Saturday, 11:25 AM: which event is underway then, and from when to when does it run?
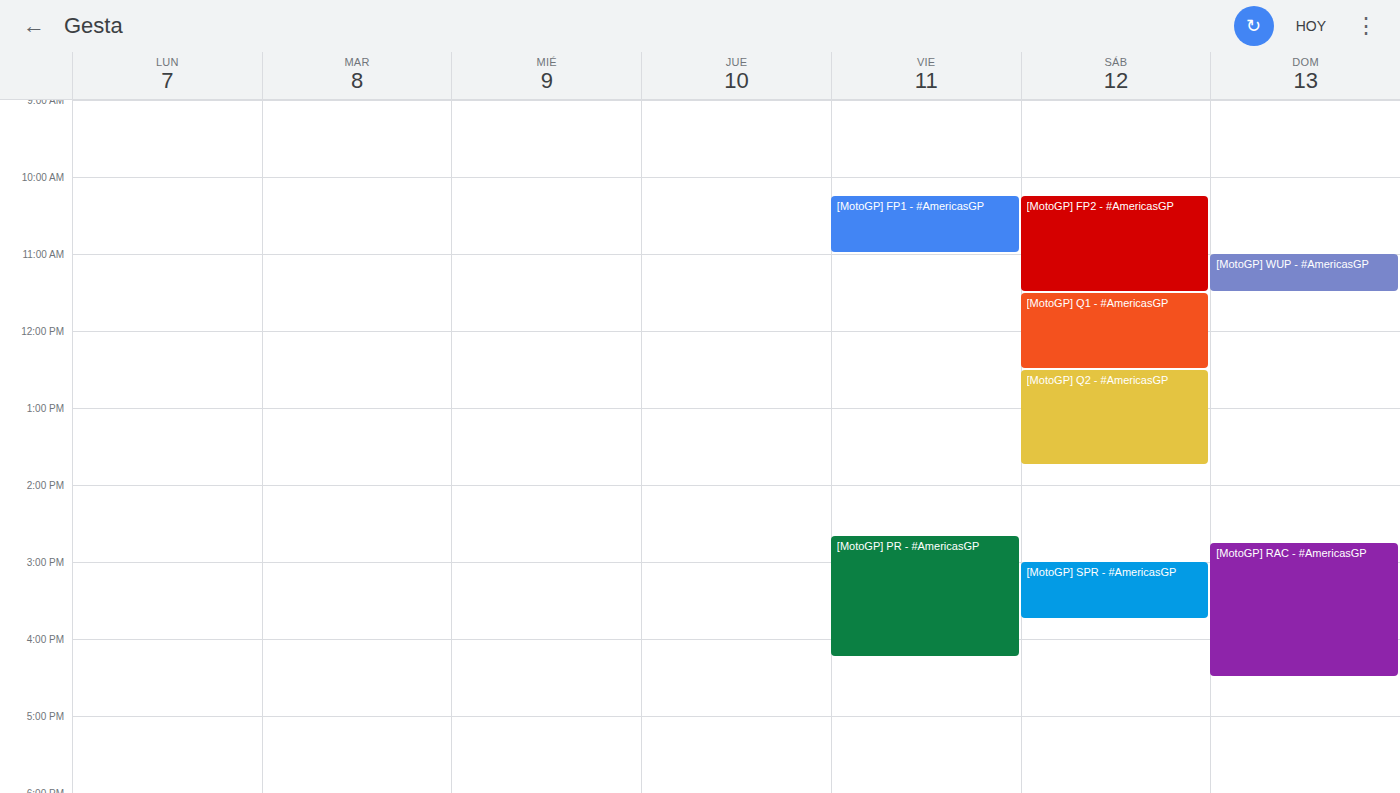
"[MotoGP] FP2 - #AmericasGP", 10:15 AM to 11:30 AM